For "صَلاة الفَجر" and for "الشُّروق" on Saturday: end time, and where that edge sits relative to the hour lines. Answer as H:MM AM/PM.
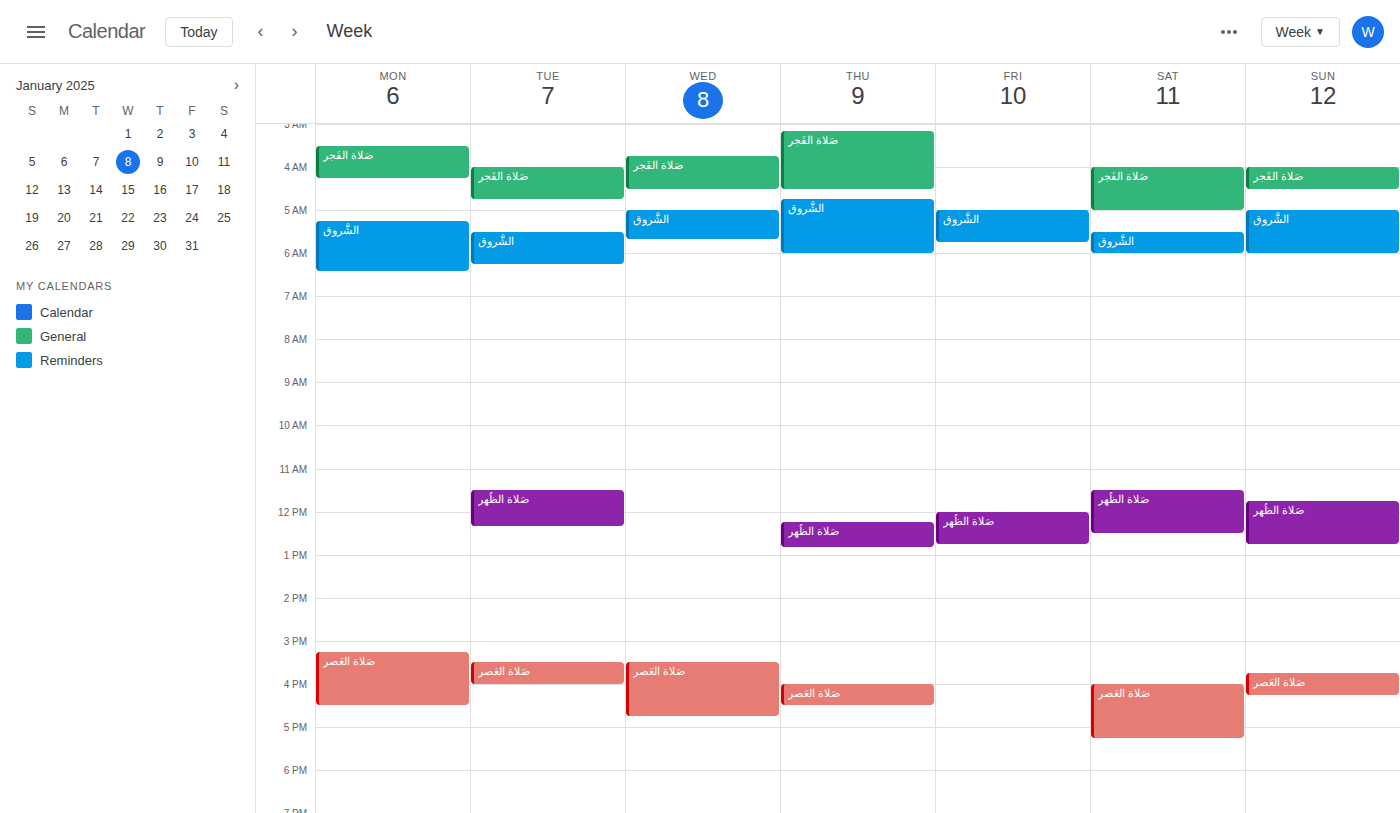
"صَلاة الفَجر": 5:00 AM, exactly on the 5 AM line. "الشُّروق": 6:00 AM, exactly on the 6 AM line.